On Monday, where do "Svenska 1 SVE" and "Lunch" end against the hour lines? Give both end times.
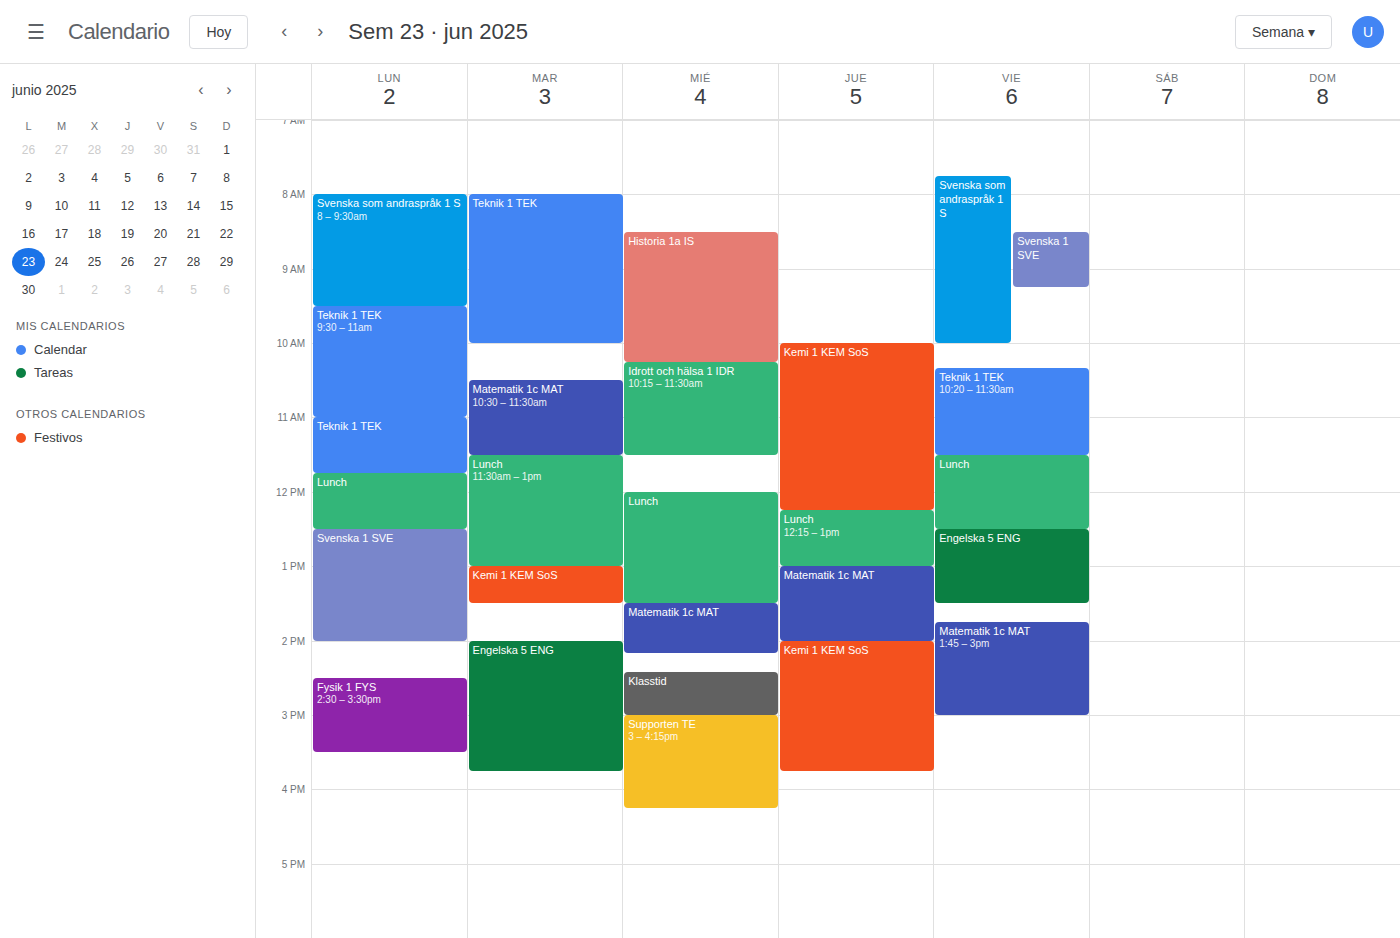
"Svenska 1 SVE": 2:00 PM, exactly on the 2 PM line. "Lunch": 12:30 PM, halfway between the 12 PM and 1 PM lines.